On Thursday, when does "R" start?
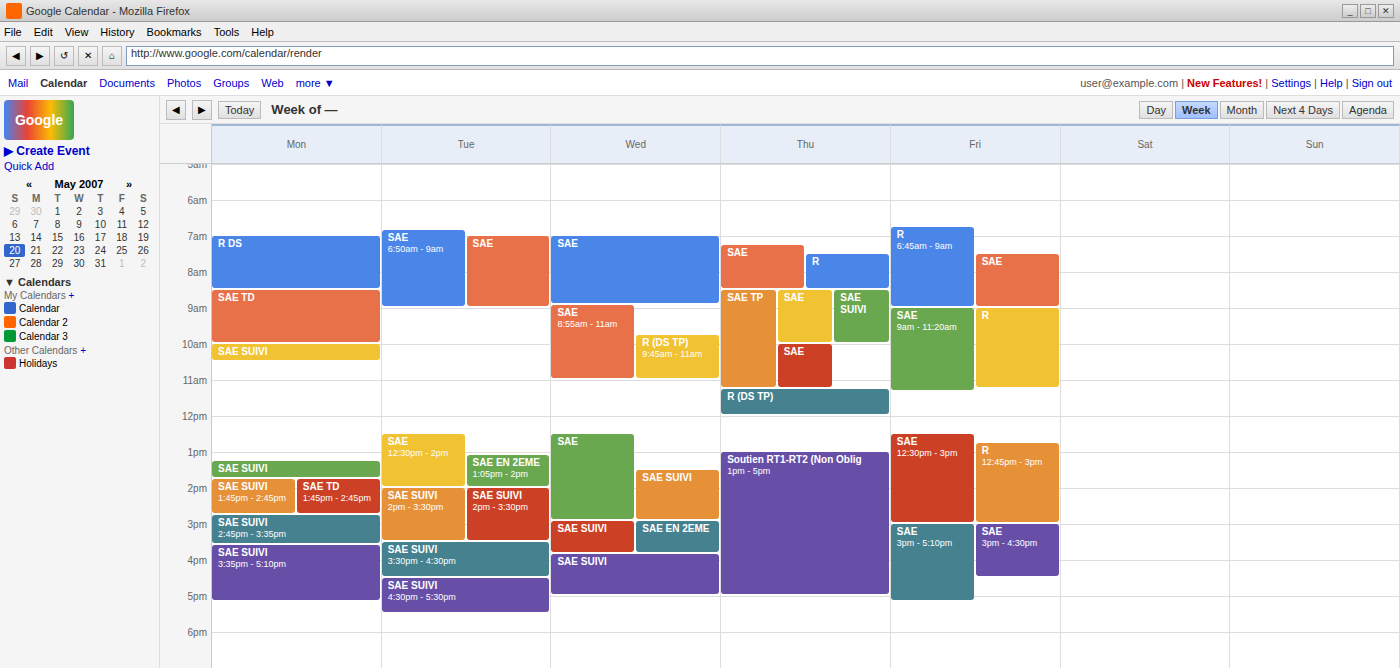
7:30 AM